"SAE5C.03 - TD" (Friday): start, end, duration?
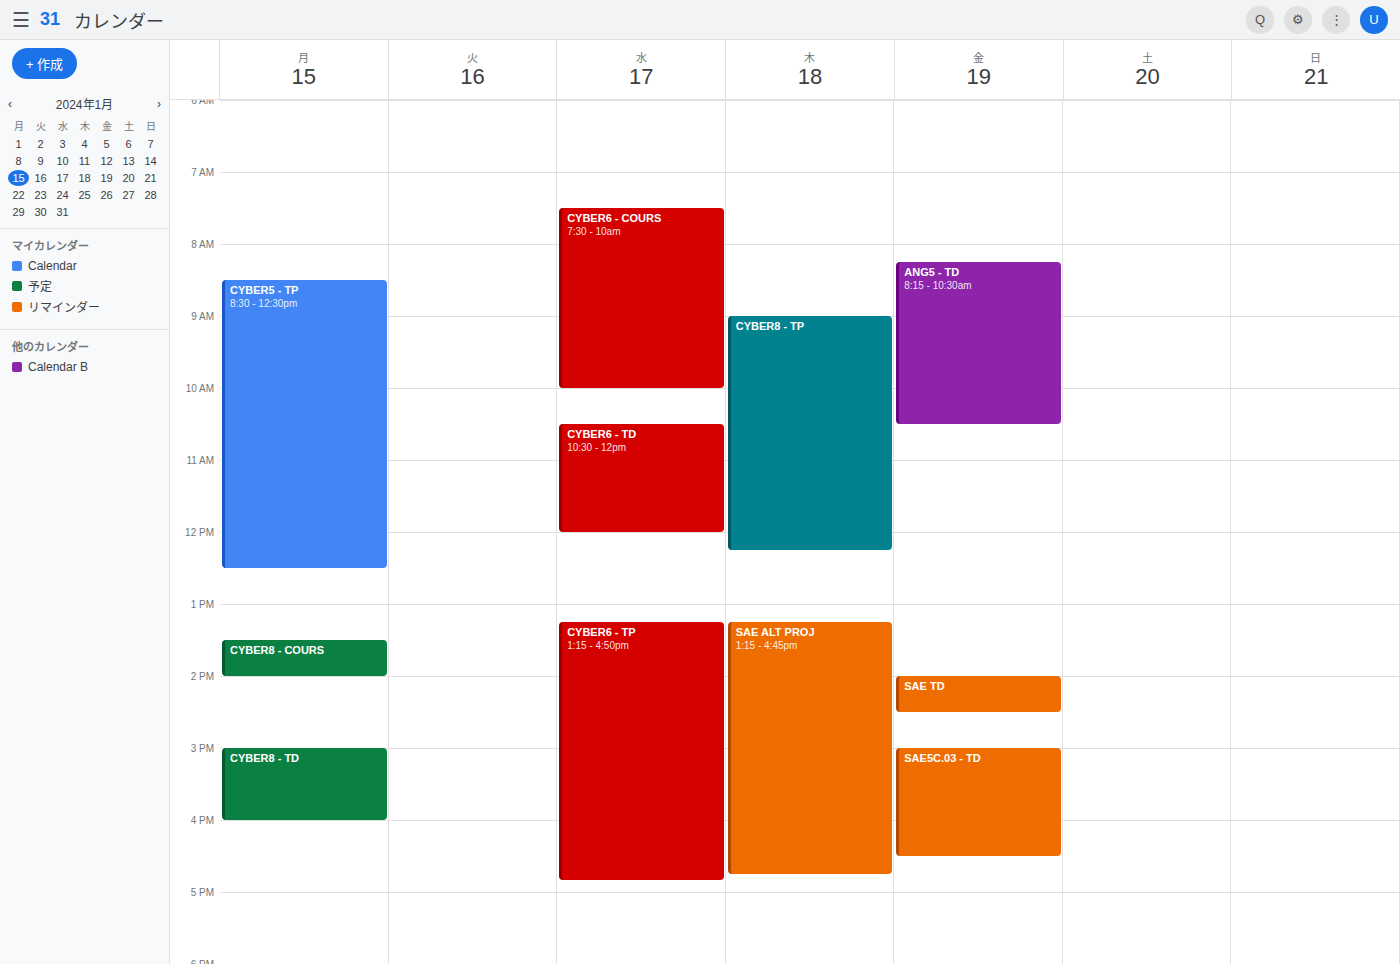
3:00 PM to 4:30 PM, 1 hour 30 minutes